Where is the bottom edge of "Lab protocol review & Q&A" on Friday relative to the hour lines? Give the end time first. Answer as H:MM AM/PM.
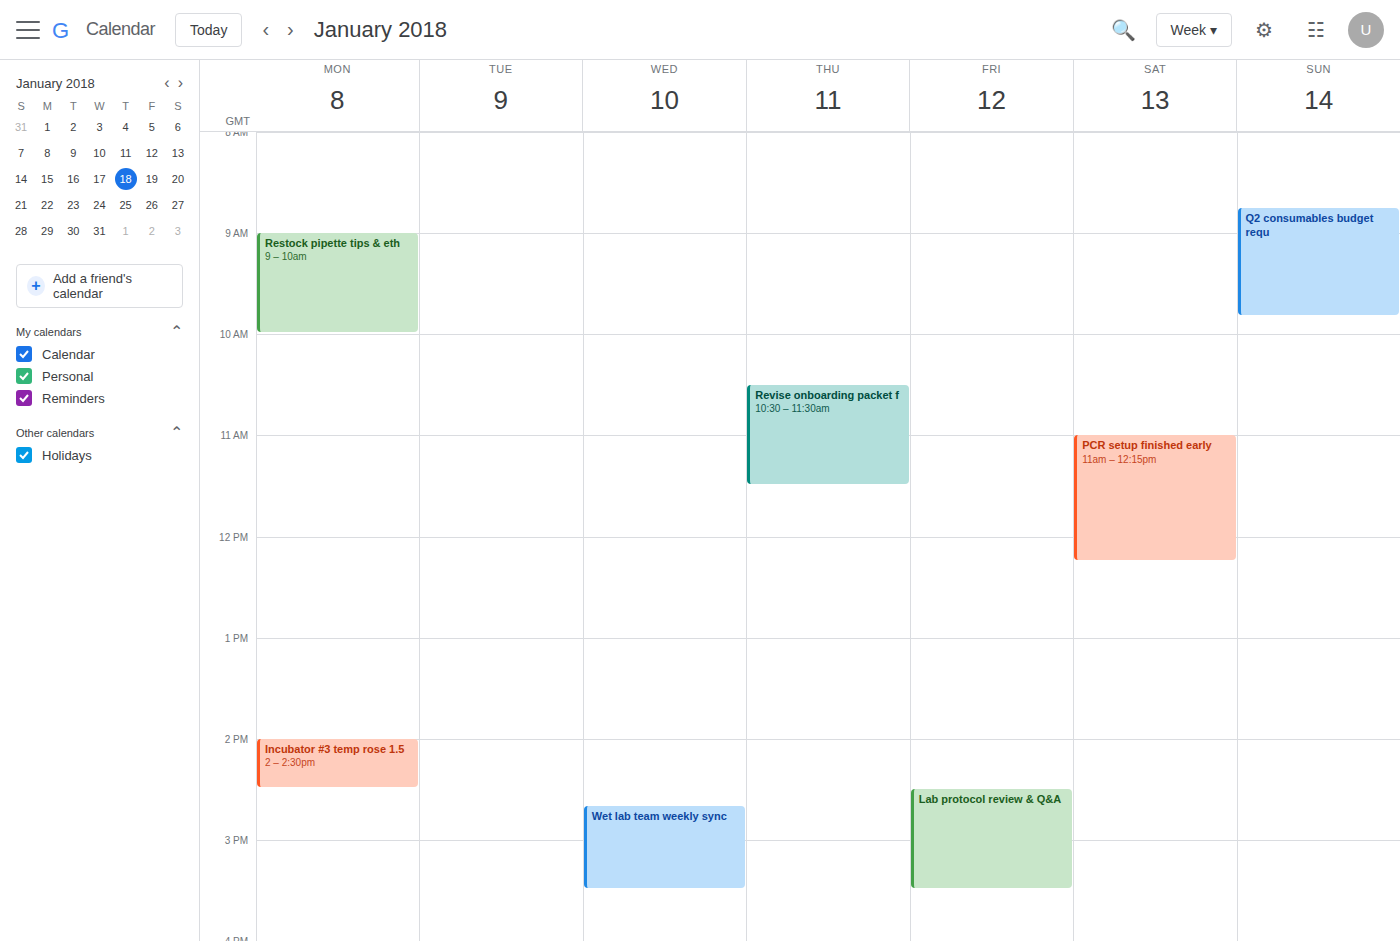
3:30 PM -- halfway between the 3 PM and 4 PM lines.